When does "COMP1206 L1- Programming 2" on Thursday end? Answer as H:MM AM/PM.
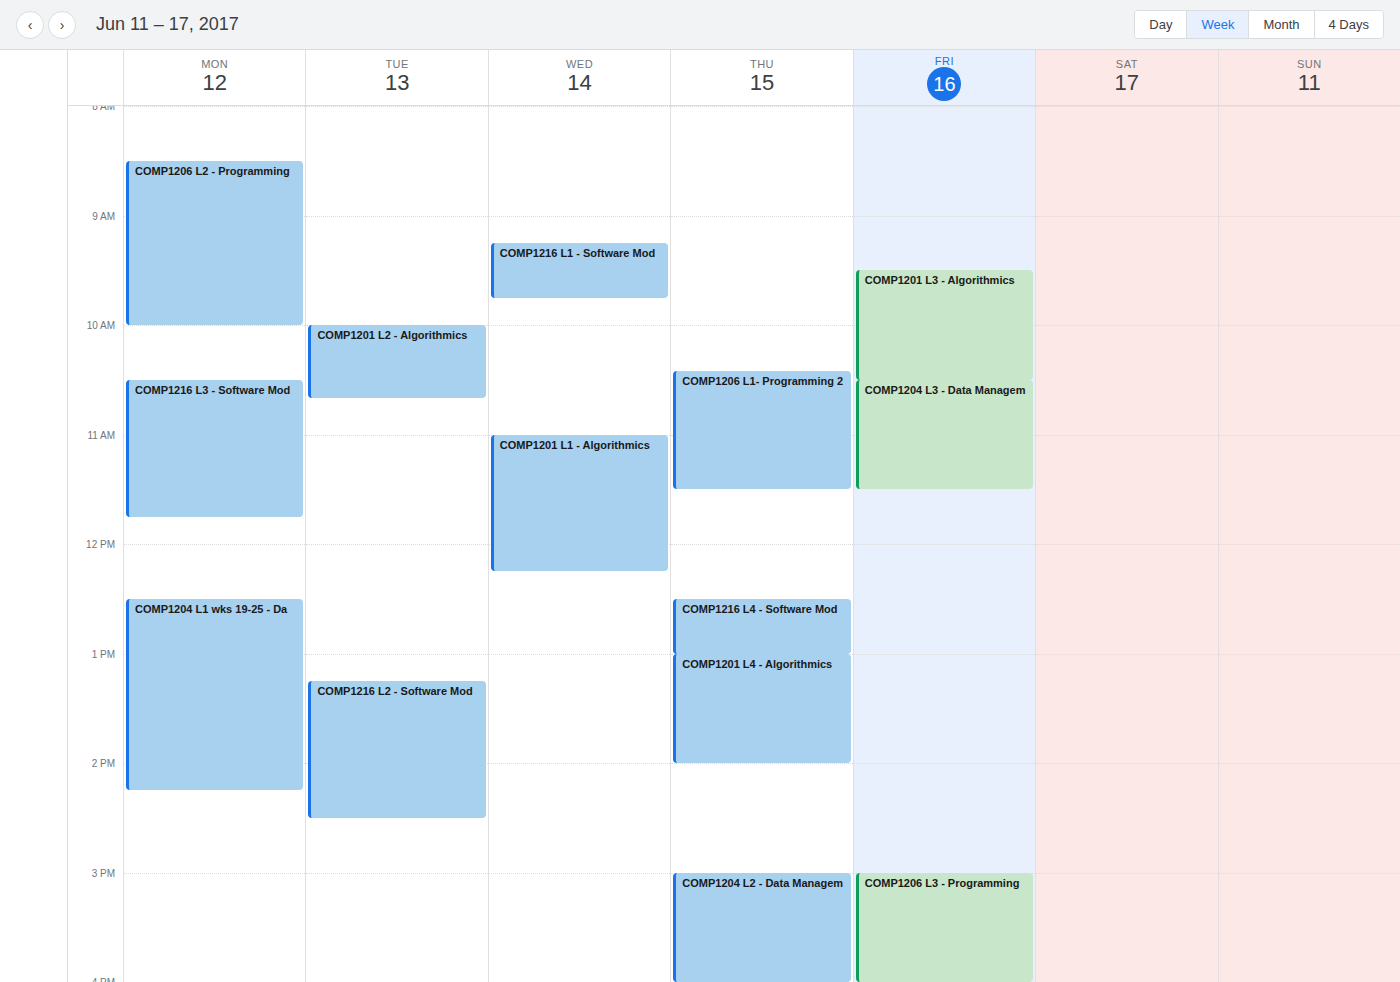
11:30 AM